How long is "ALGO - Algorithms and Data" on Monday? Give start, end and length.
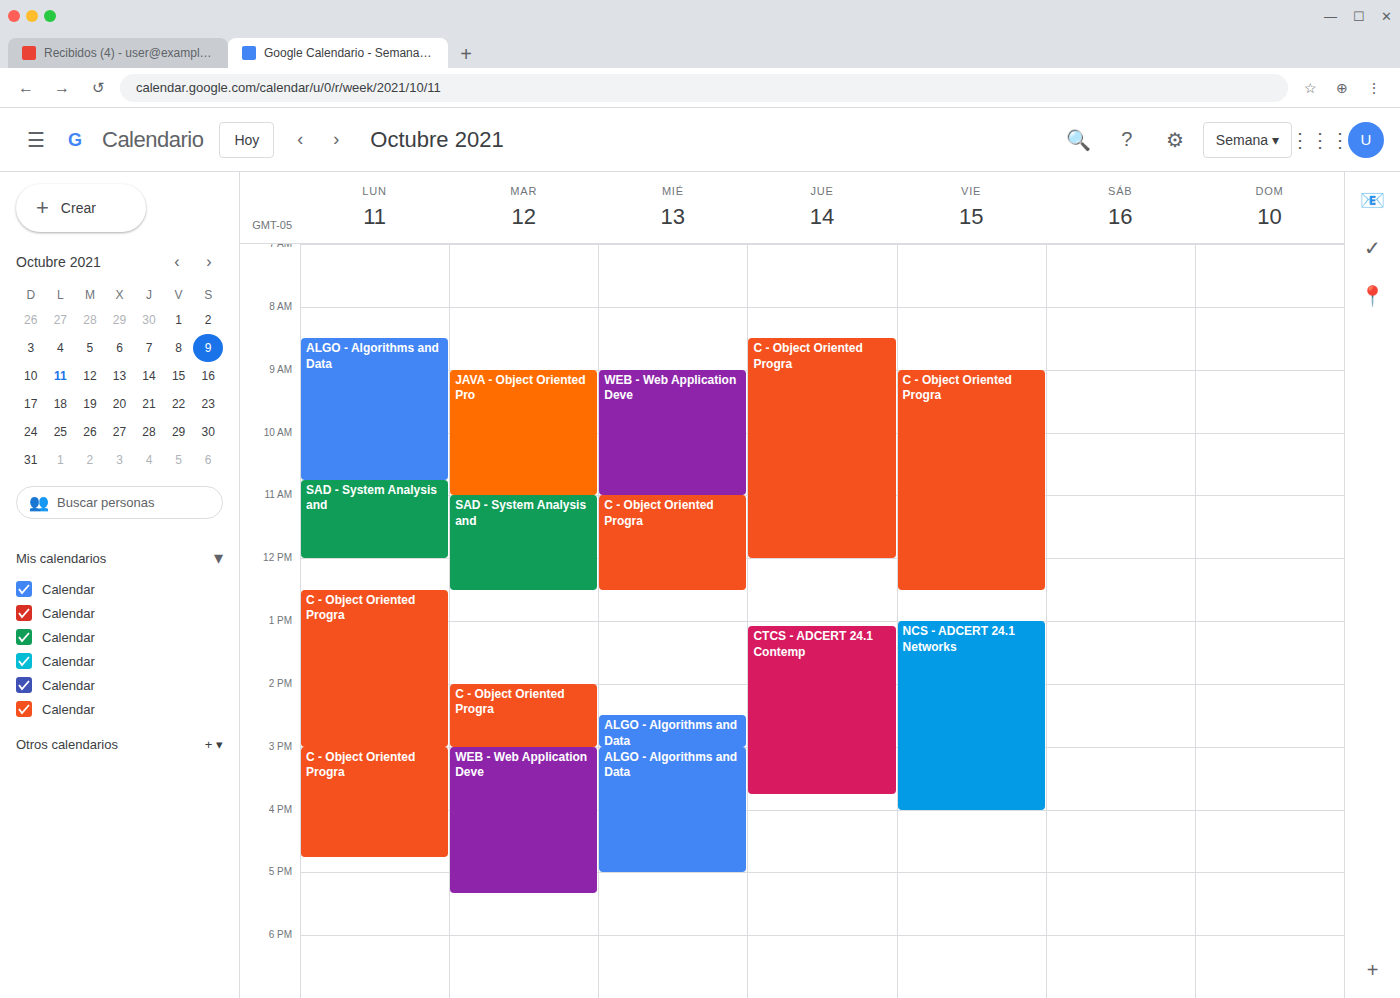
8:30 AM to 10:45 AM, 2 hours 15 minutes